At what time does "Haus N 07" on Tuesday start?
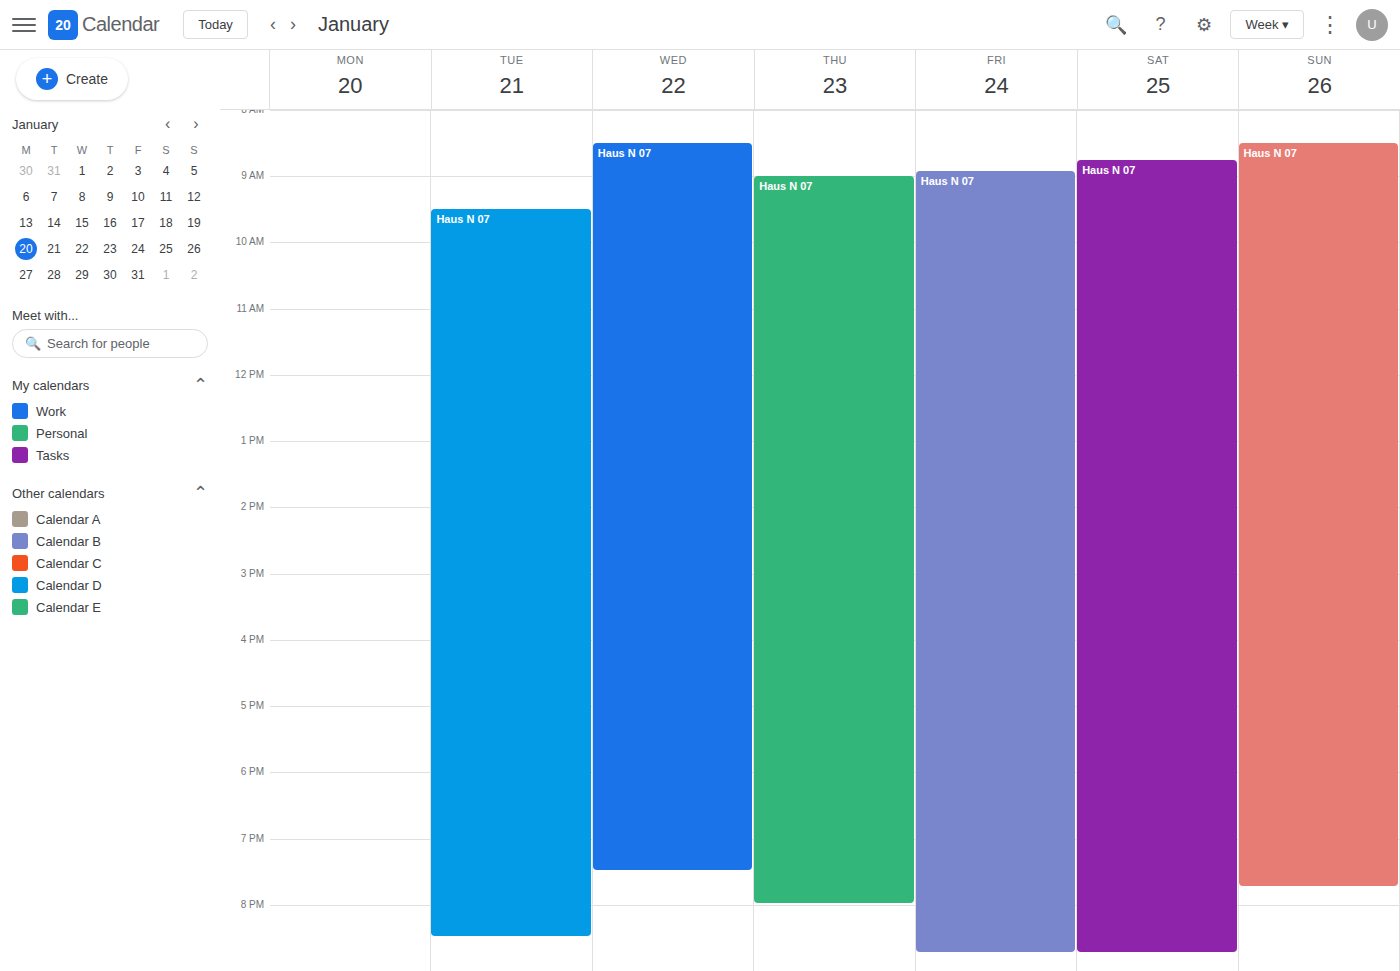
09:30